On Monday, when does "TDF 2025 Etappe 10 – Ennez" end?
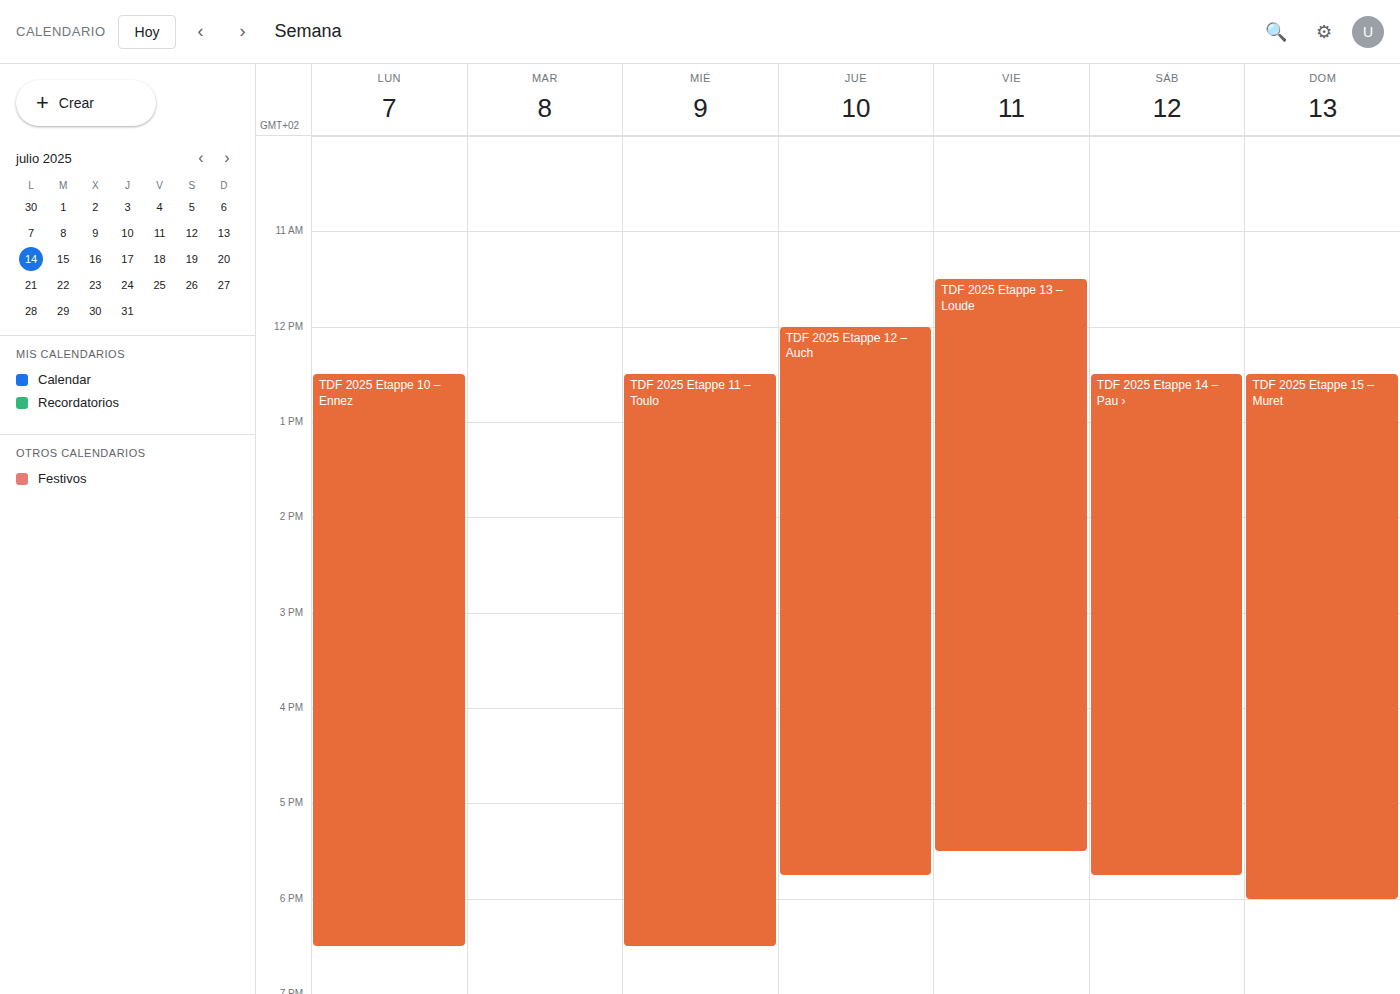
18:30